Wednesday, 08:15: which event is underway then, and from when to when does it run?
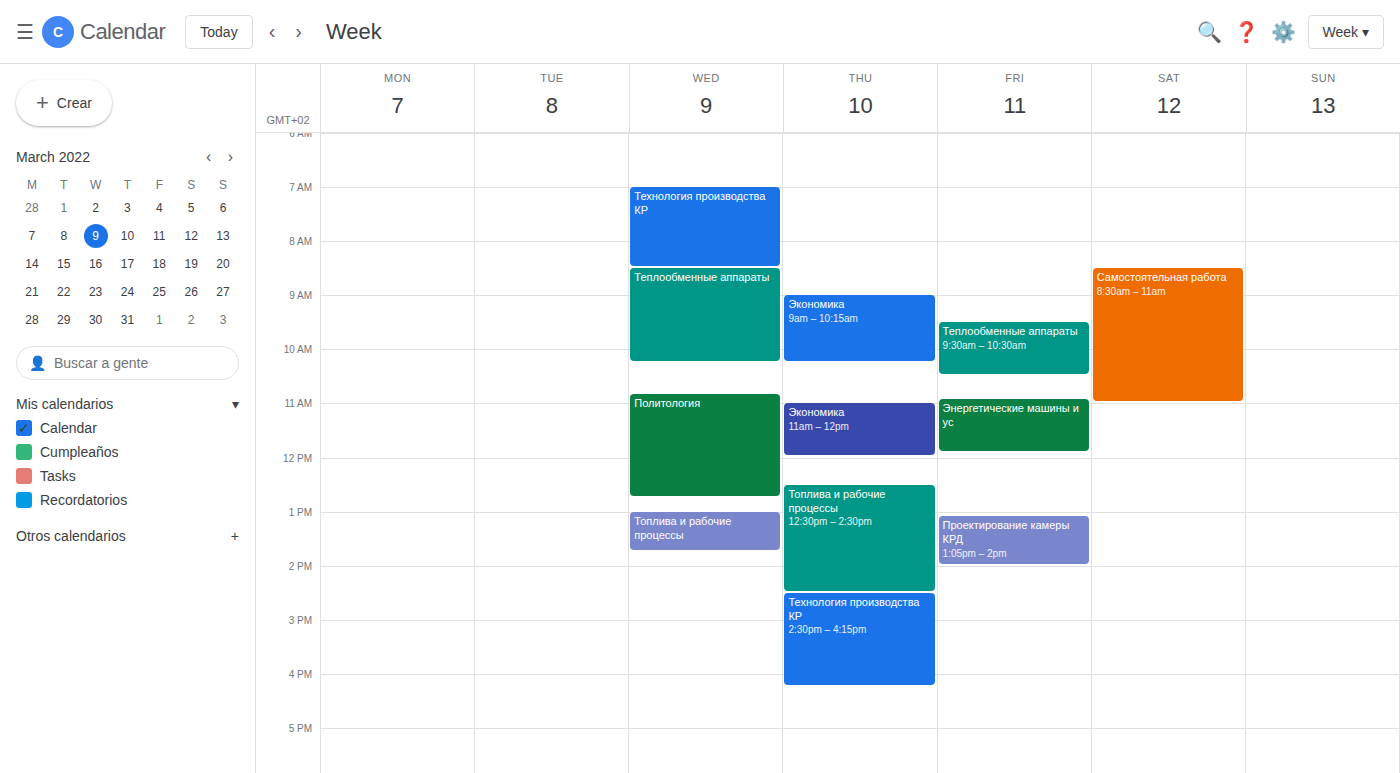
"Технология производства КР", 07:00 to 08:30